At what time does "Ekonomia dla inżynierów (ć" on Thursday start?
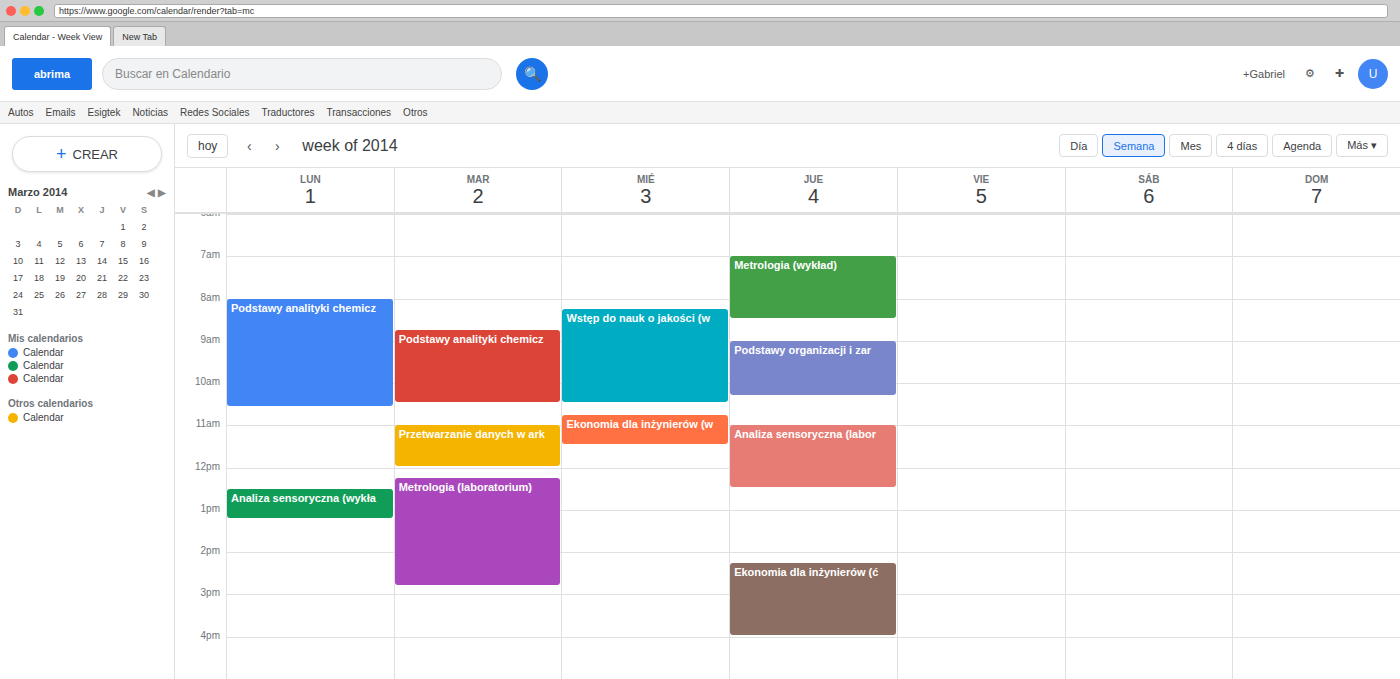
2:15 PM